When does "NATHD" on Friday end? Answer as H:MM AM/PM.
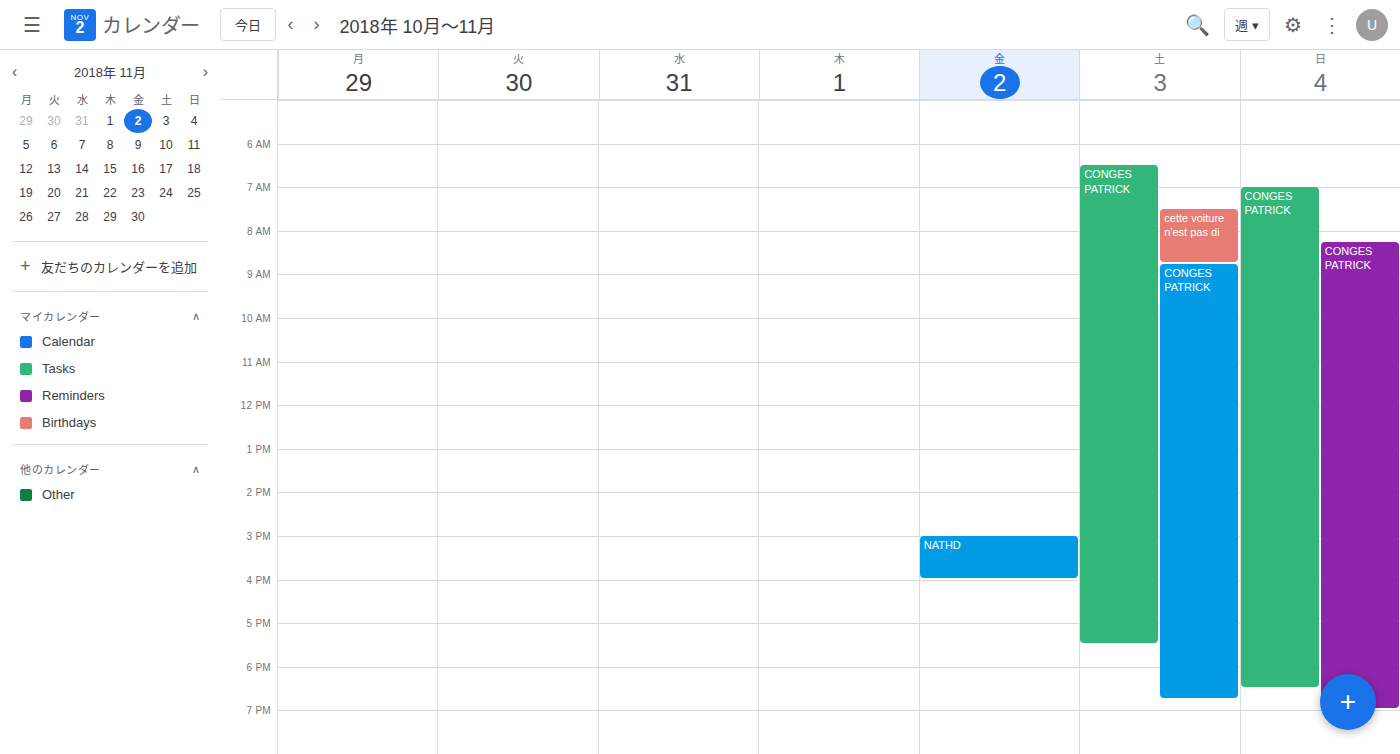
4:00 PM